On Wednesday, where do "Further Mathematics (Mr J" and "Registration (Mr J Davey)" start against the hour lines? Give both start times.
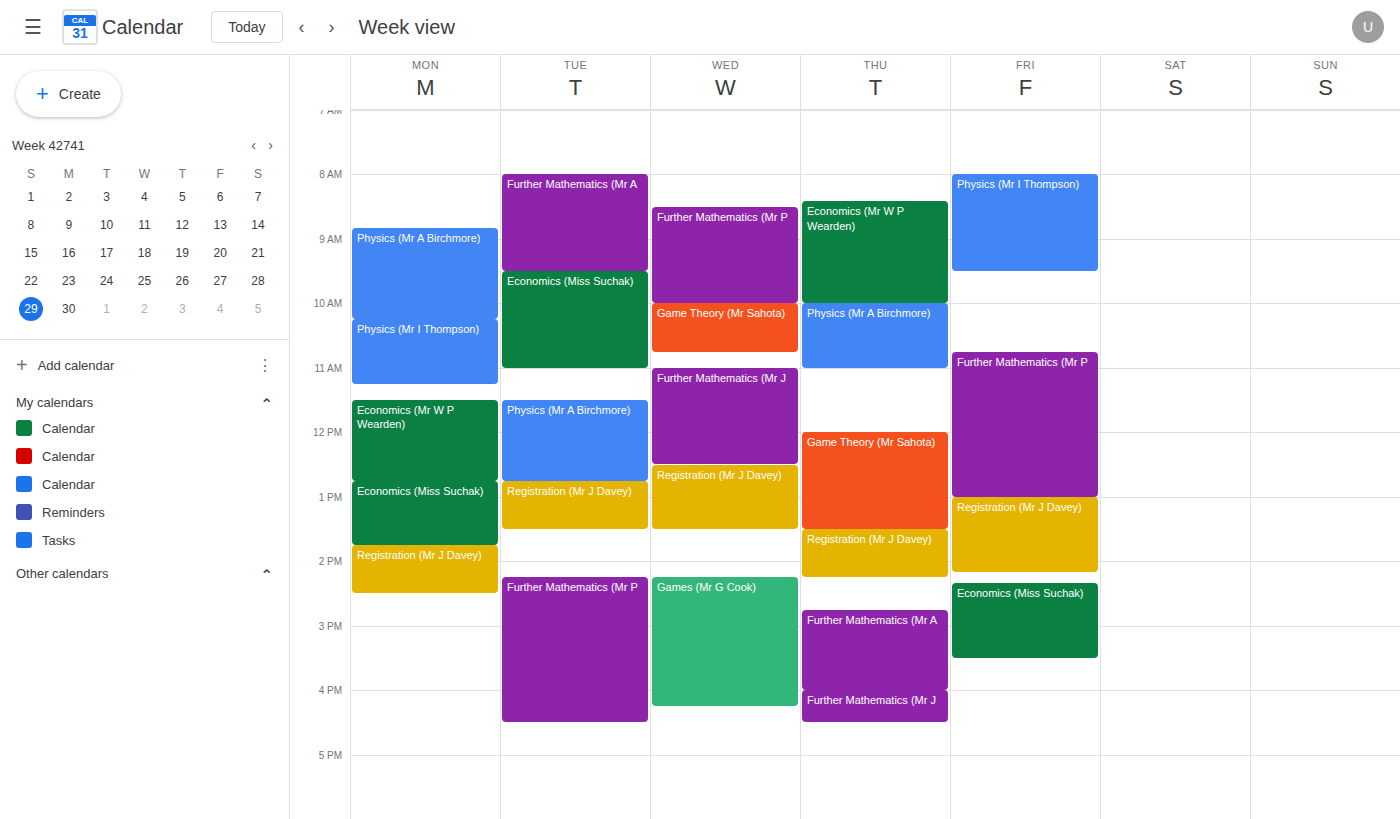
"Further Mathematics (Mr J": 11:00 AM, exactly on the 11 AM line. "Registration (Mr J Davey)": 12:30 PM, halfway between the 12 PM and 1 PM lines.